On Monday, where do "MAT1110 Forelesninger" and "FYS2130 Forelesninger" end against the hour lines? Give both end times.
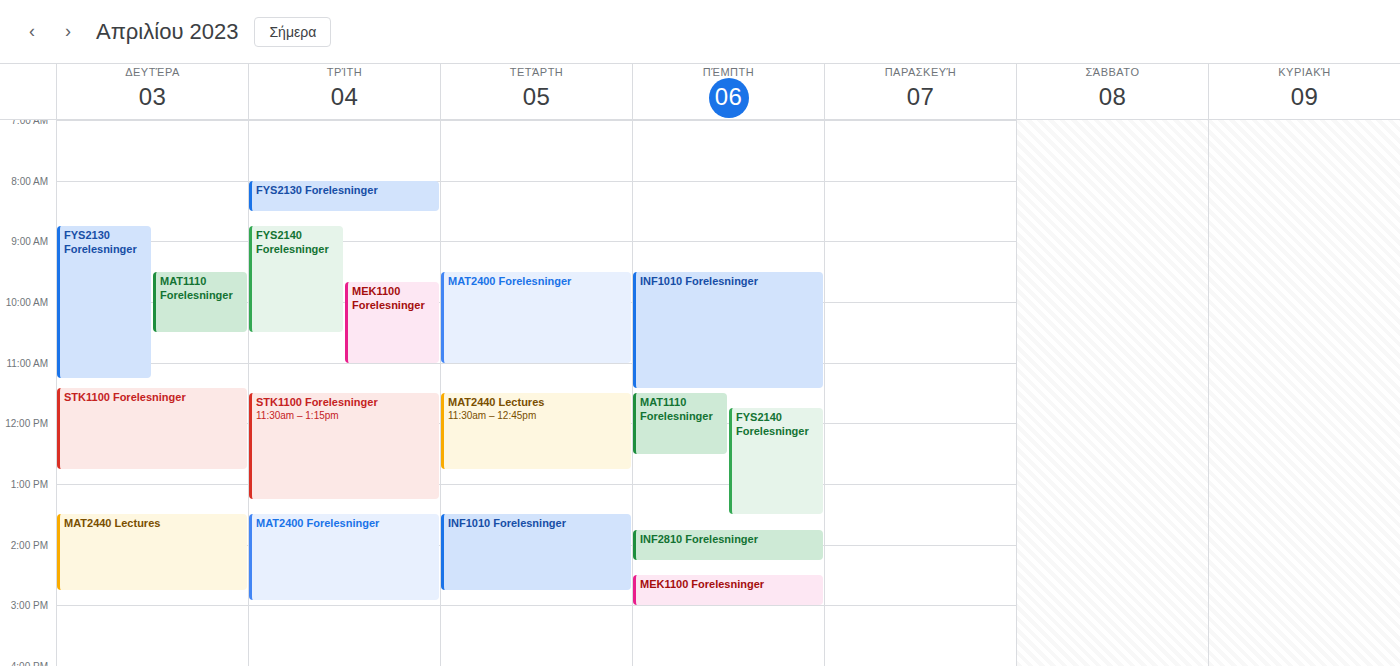
"MAT1110 Forelesninger": 10:30 AM, halfway between the 10 AM and 11 AM lines. "FYS2130 Forelesninger": 11:15 AM, neither: a quarter of the way from the 11 AM line to the 12 PM line.